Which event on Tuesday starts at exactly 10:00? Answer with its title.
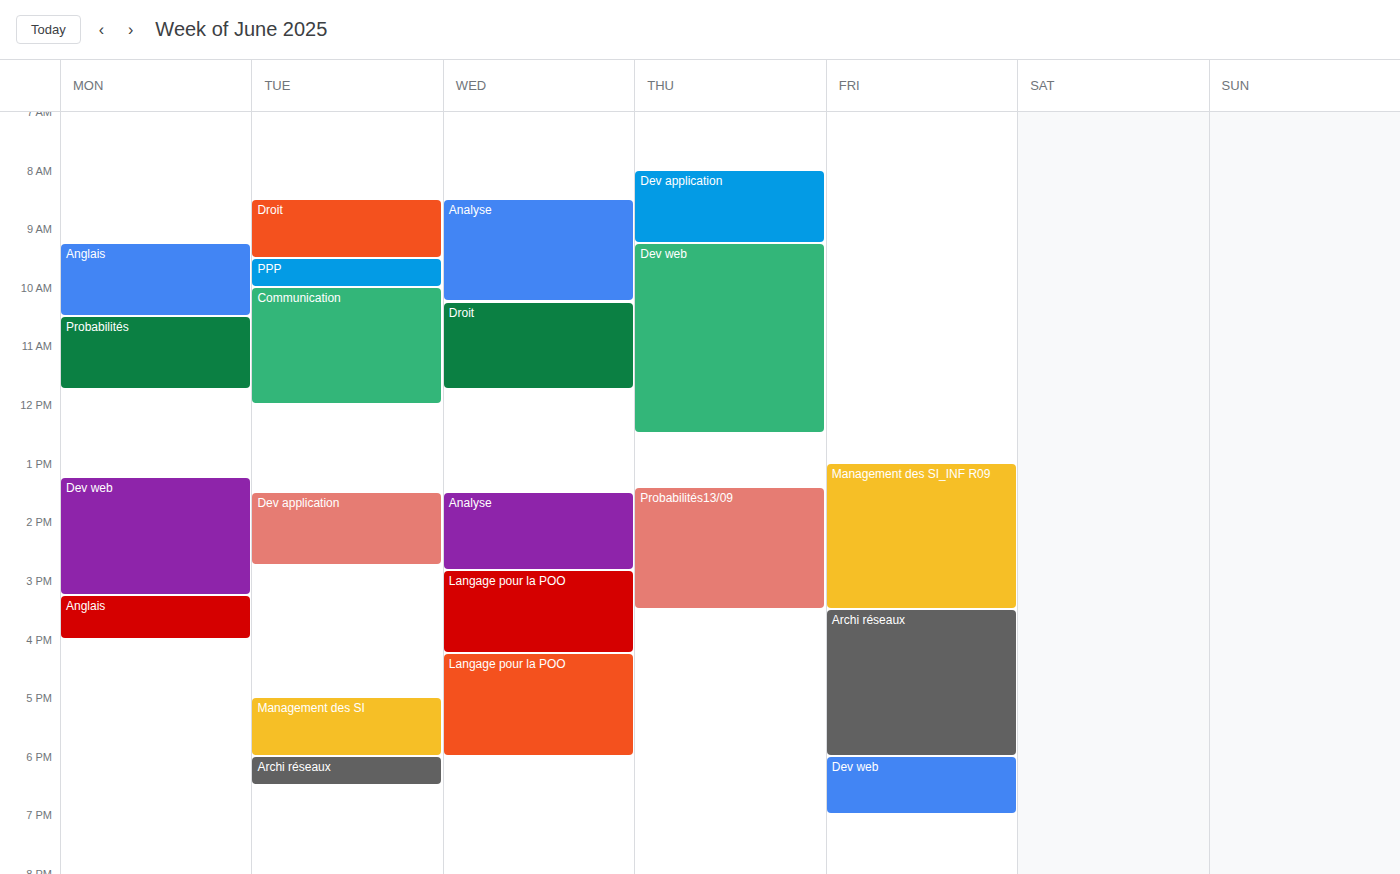
"Communication"